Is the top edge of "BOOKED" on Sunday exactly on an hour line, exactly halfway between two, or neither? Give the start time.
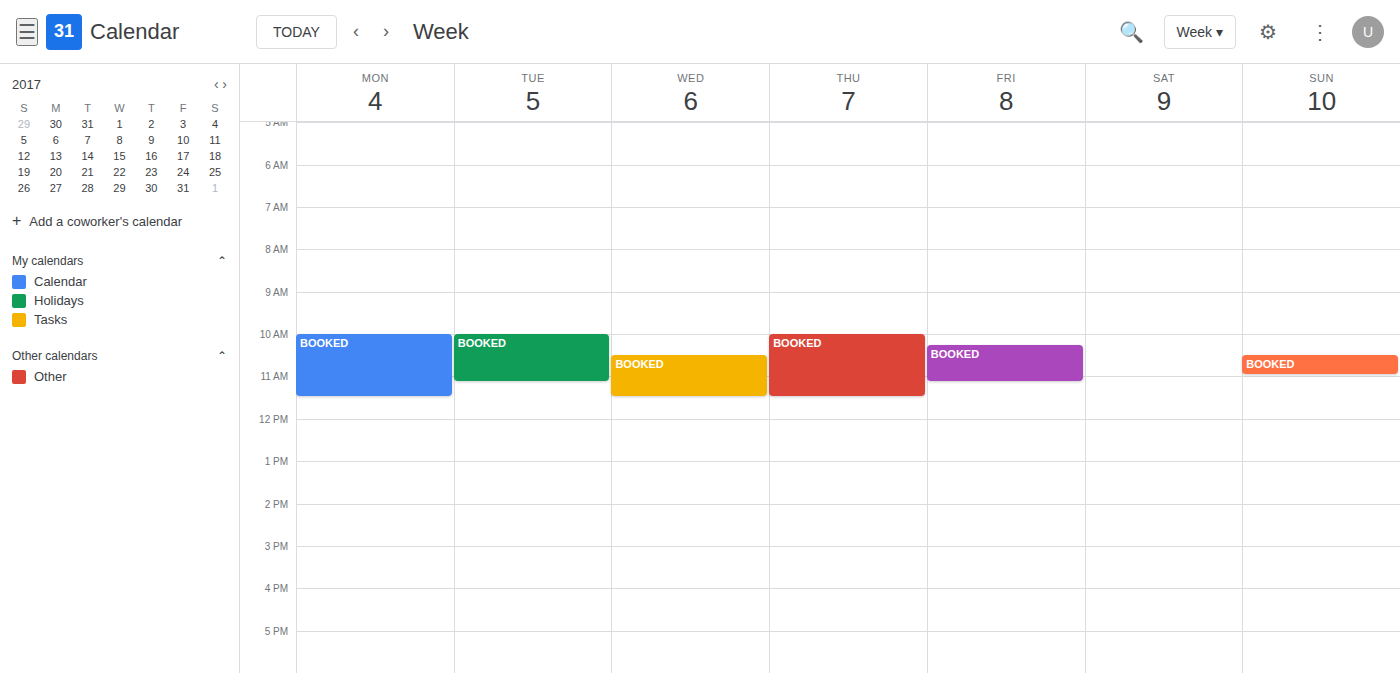
10:30 AM -- halfway between the 10 AM and 11 AM lines.